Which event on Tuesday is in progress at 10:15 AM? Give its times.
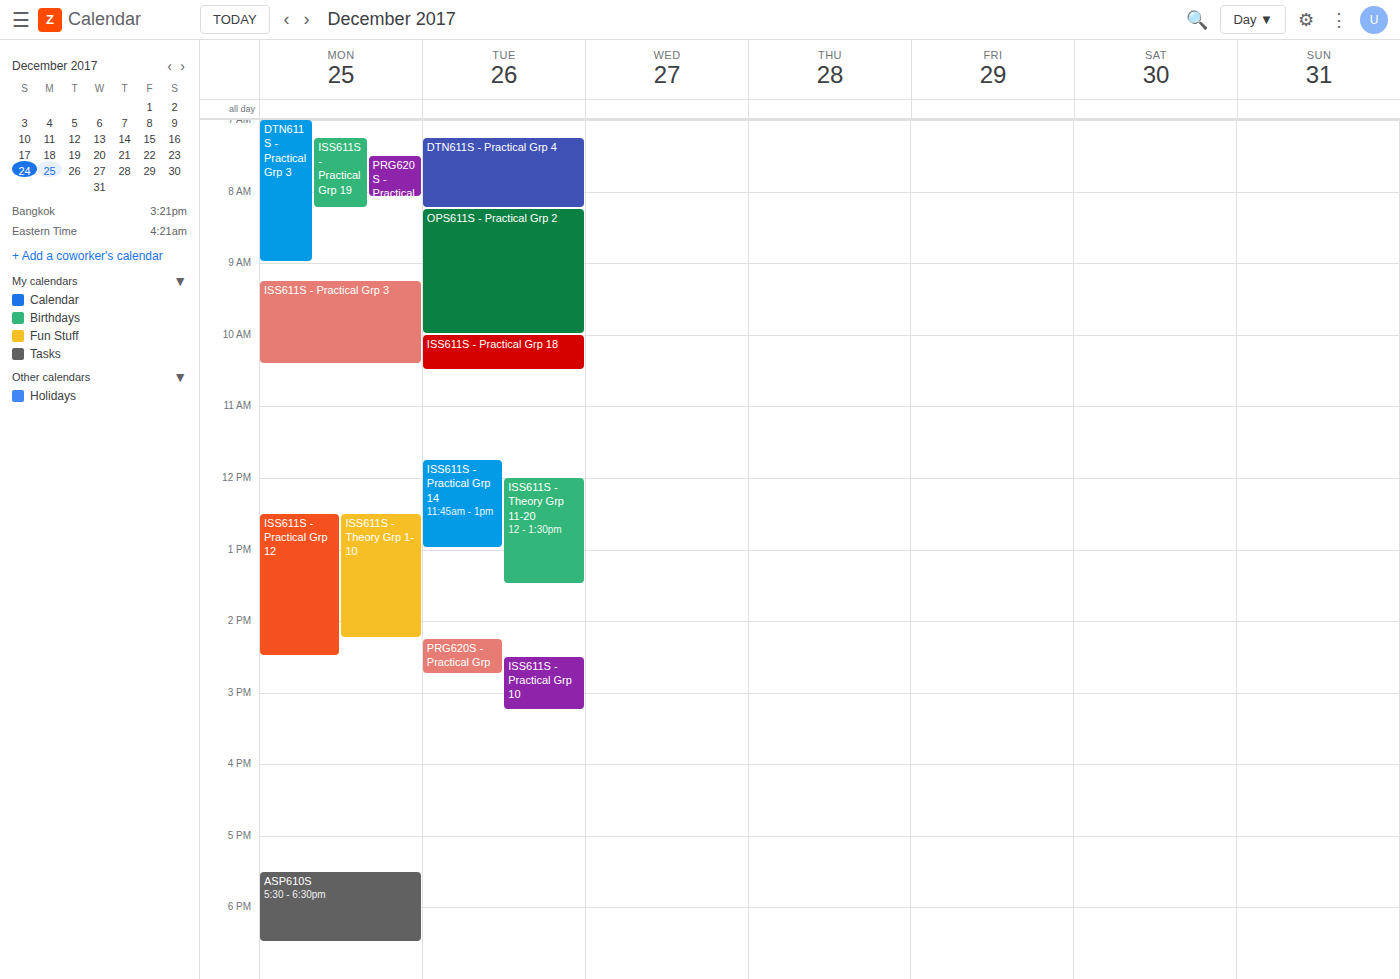
"ISS611S - Practical Grp 18", 10:00 AM to 10:30 AM